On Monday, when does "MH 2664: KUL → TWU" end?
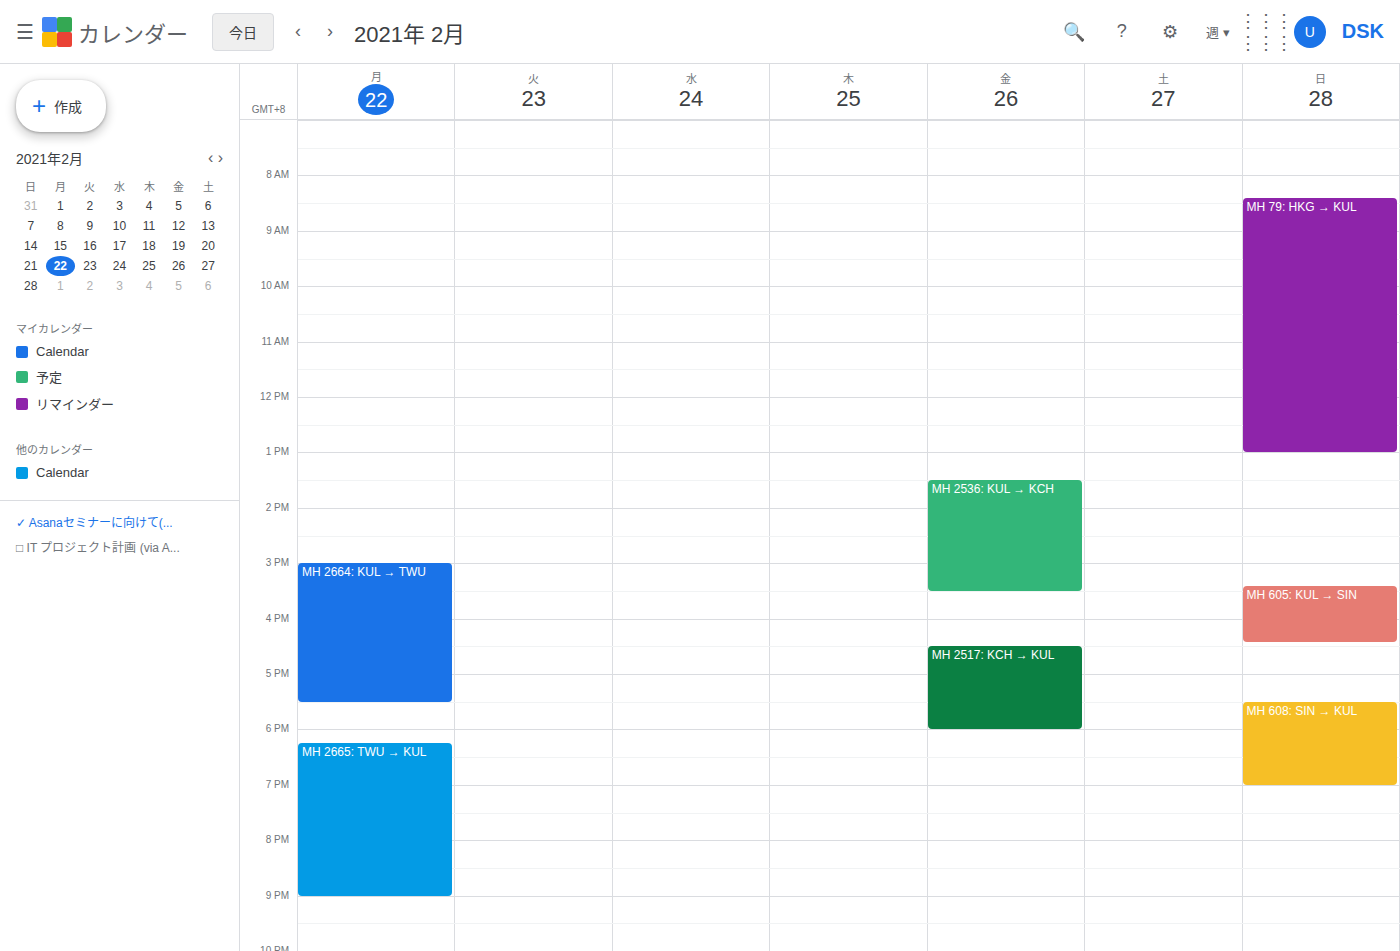
5:30 PM